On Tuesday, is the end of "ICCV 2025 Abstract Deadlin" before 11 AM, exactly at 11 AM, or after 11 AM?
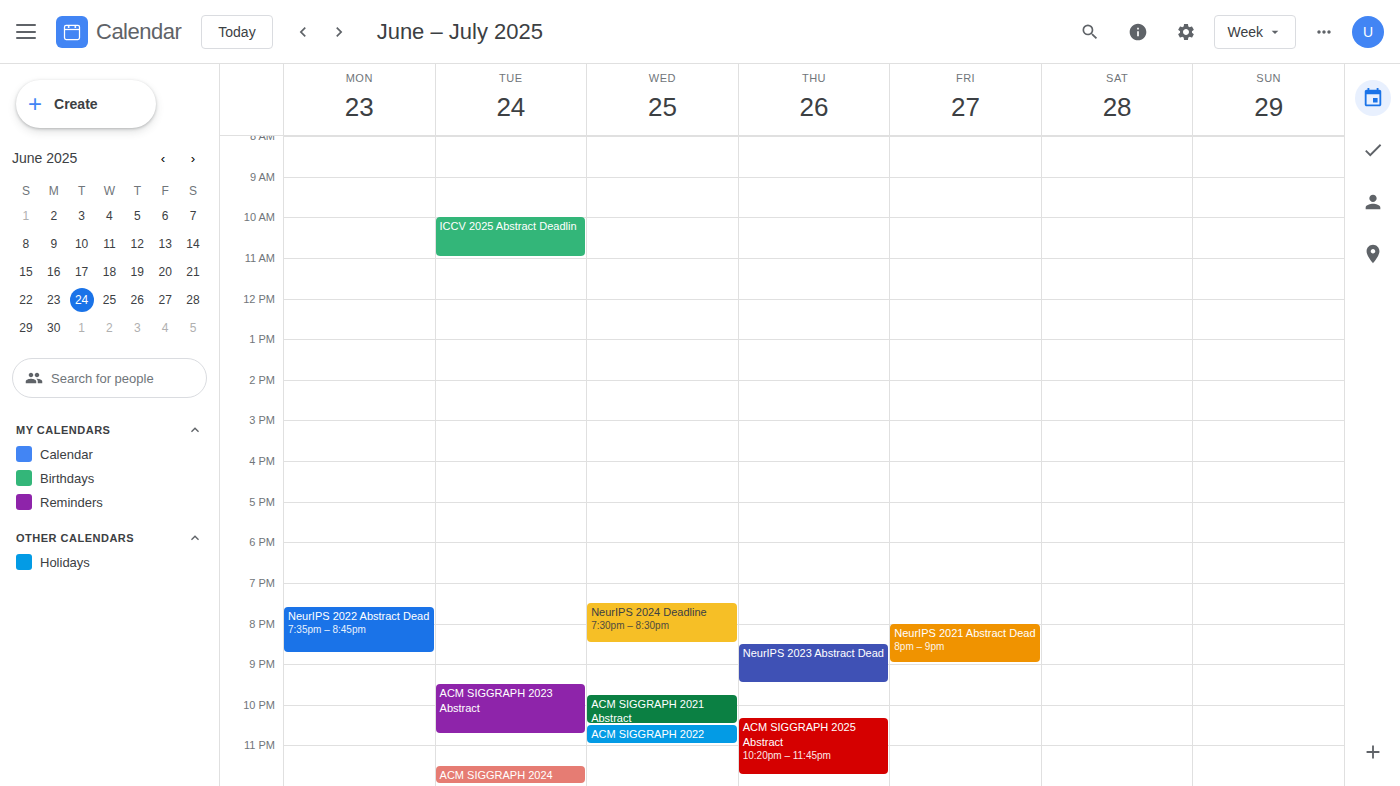
11:00 AM -- exactly at 11 AM, on the 11 AM line.